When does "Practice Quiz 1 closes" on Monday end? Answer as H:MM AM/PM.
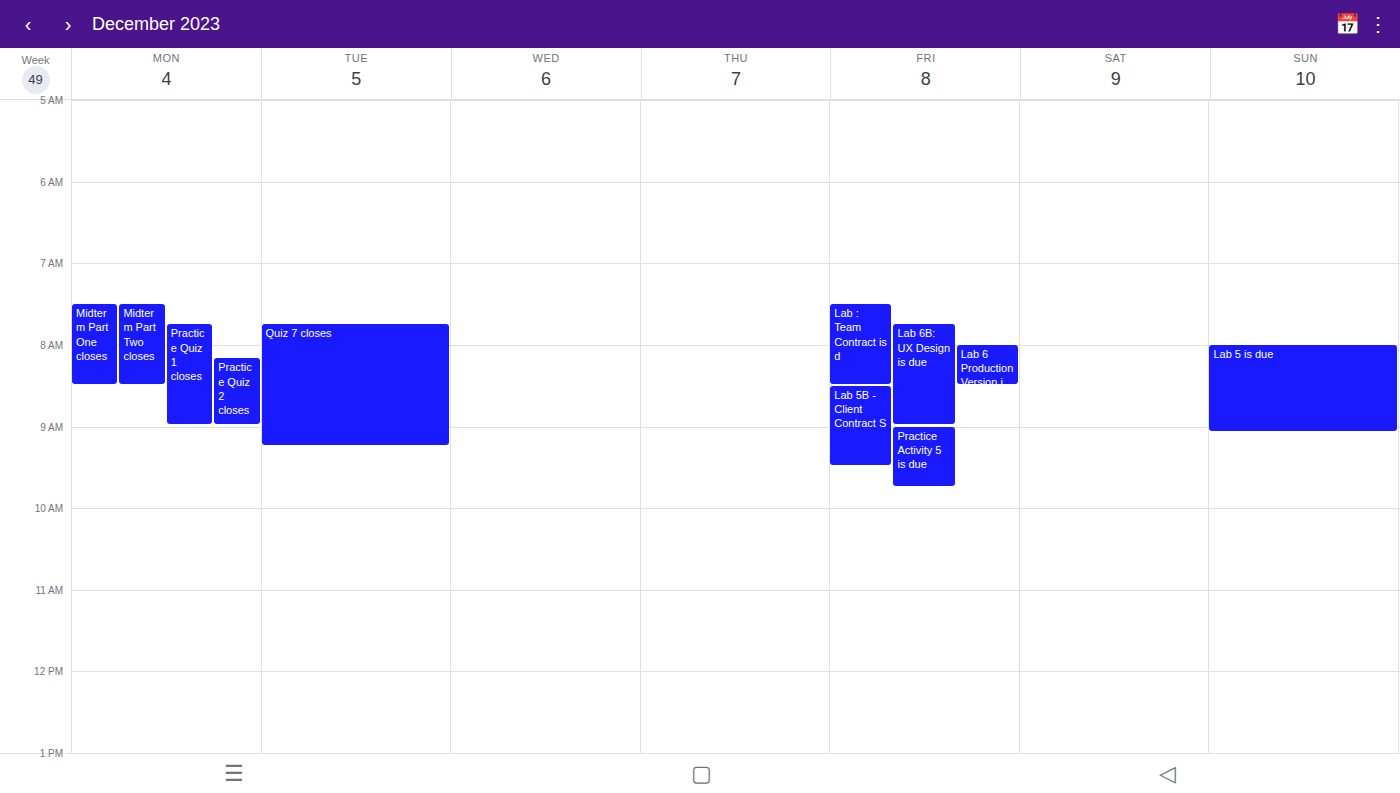
9:00 AM